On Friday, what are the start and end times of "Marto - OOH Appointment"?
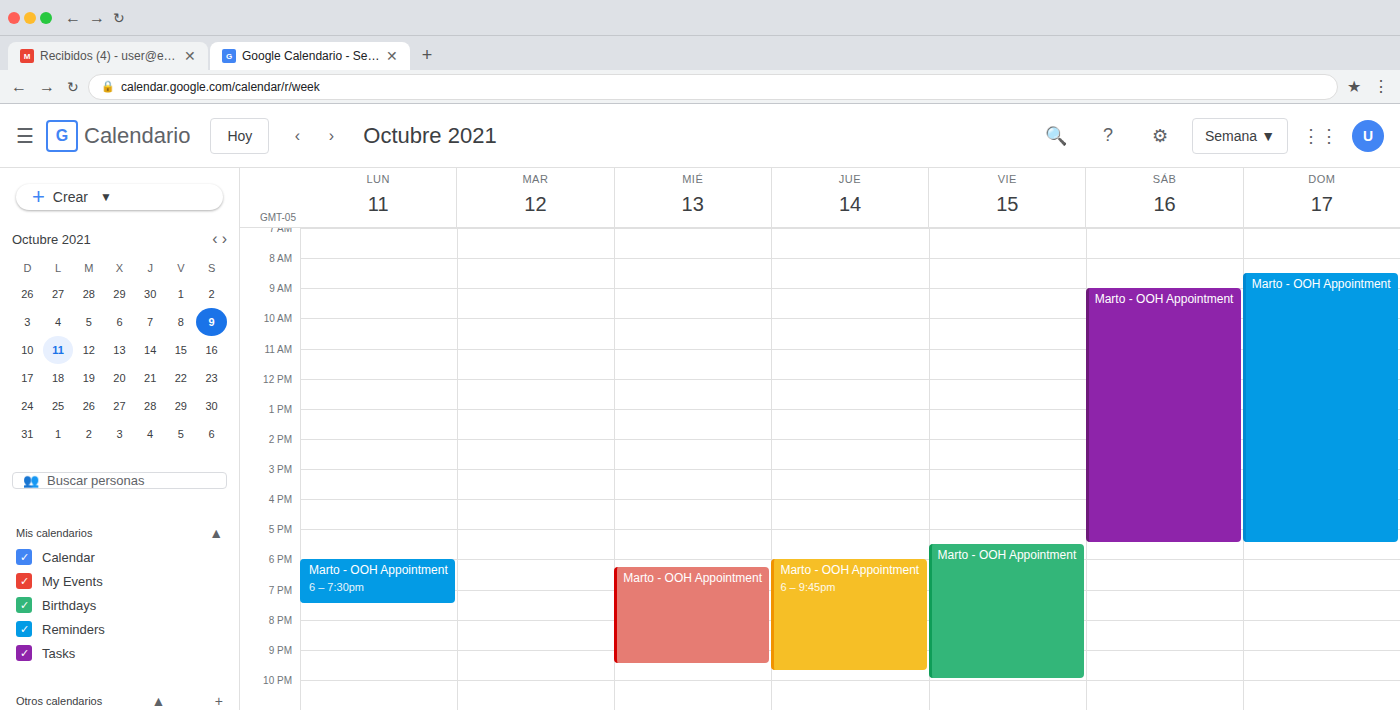
5:30 PM to 10:00 PM